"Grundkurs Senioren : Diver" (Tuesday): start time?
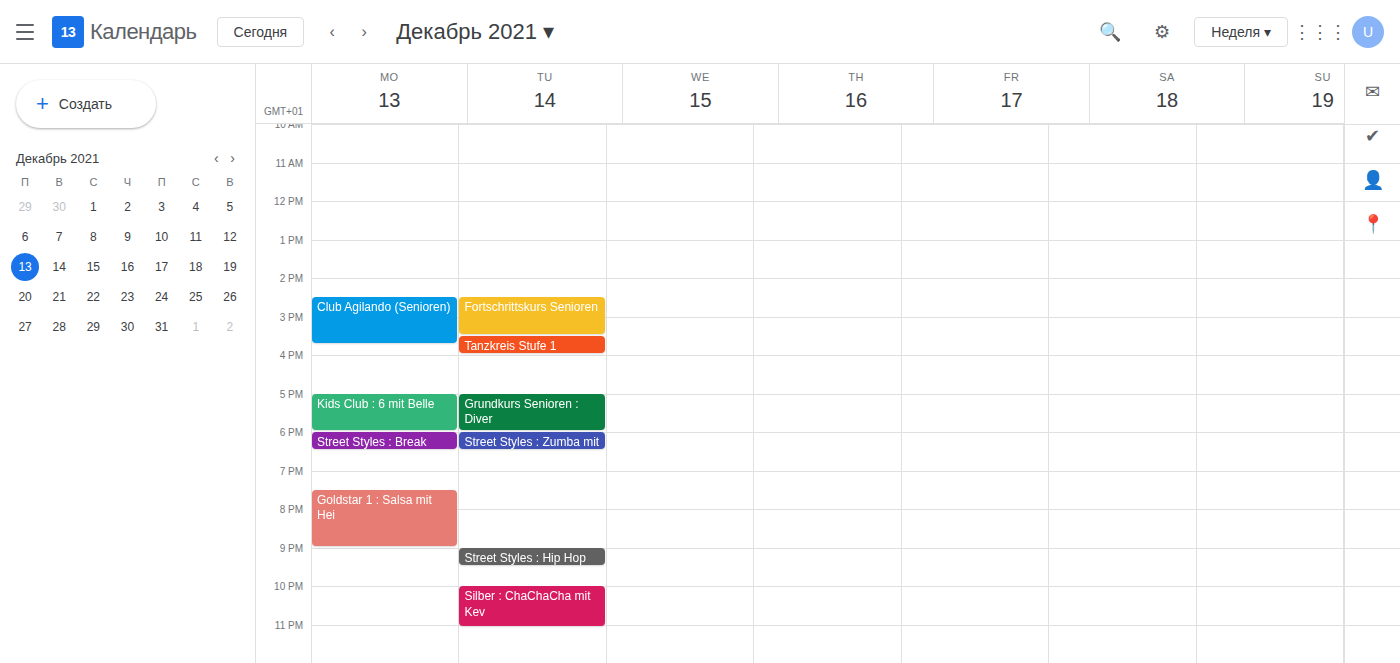
5:00 PM